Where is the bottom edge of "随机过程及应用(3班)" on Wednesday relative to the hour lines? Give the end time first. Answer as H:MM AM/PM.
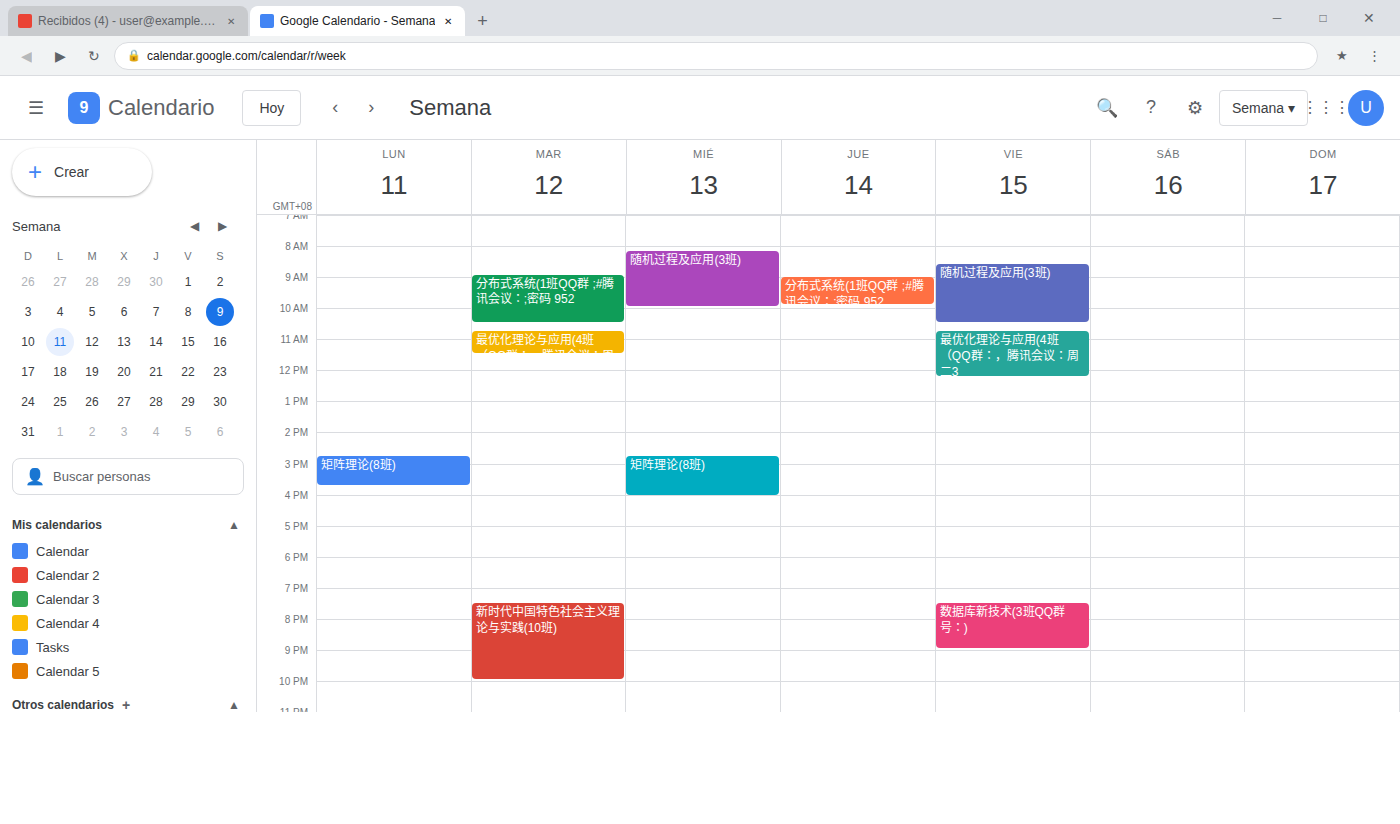
10:00 AM -- exactly on the 10 AM line.